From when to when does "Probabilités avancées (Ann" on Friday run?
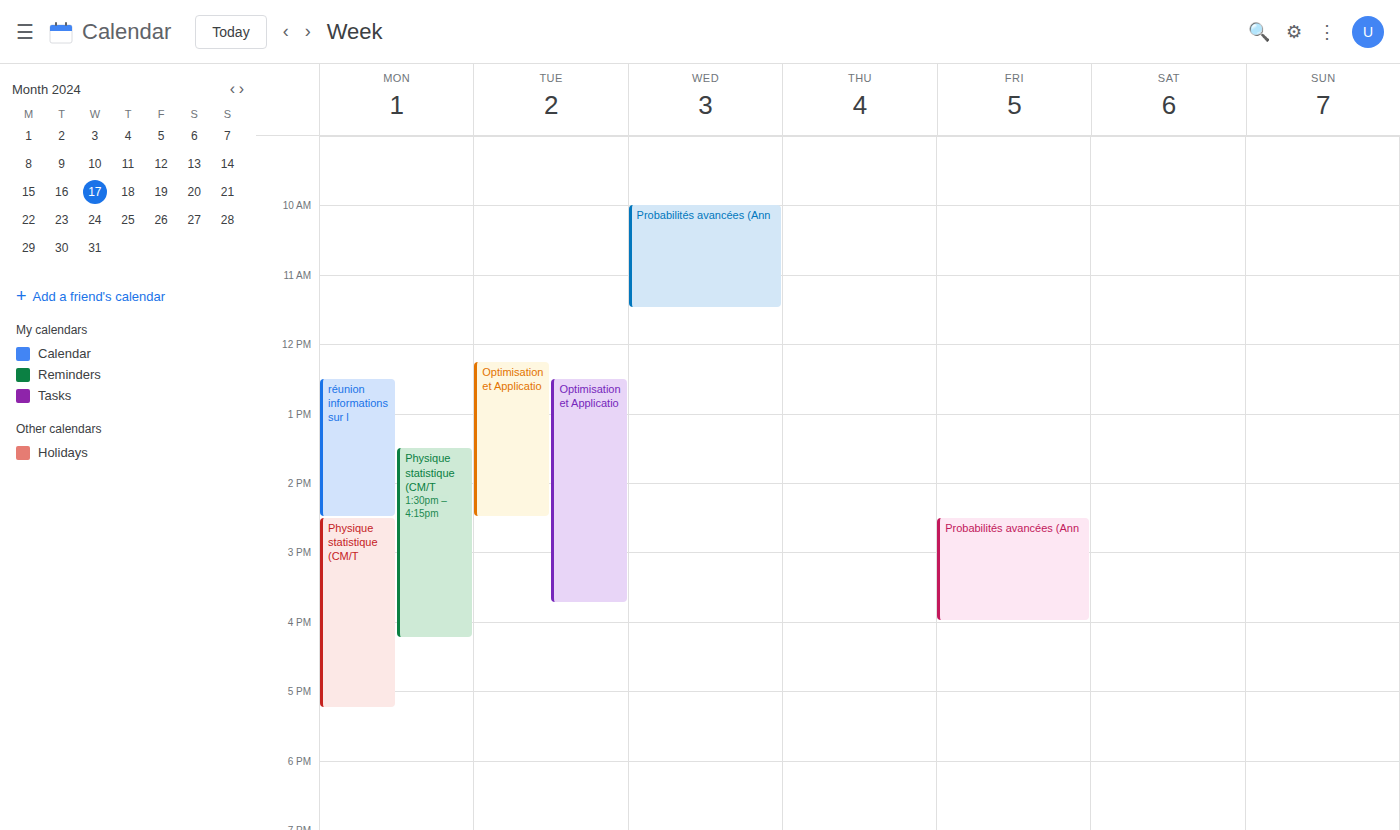
2:30 PM to 4:00 PM